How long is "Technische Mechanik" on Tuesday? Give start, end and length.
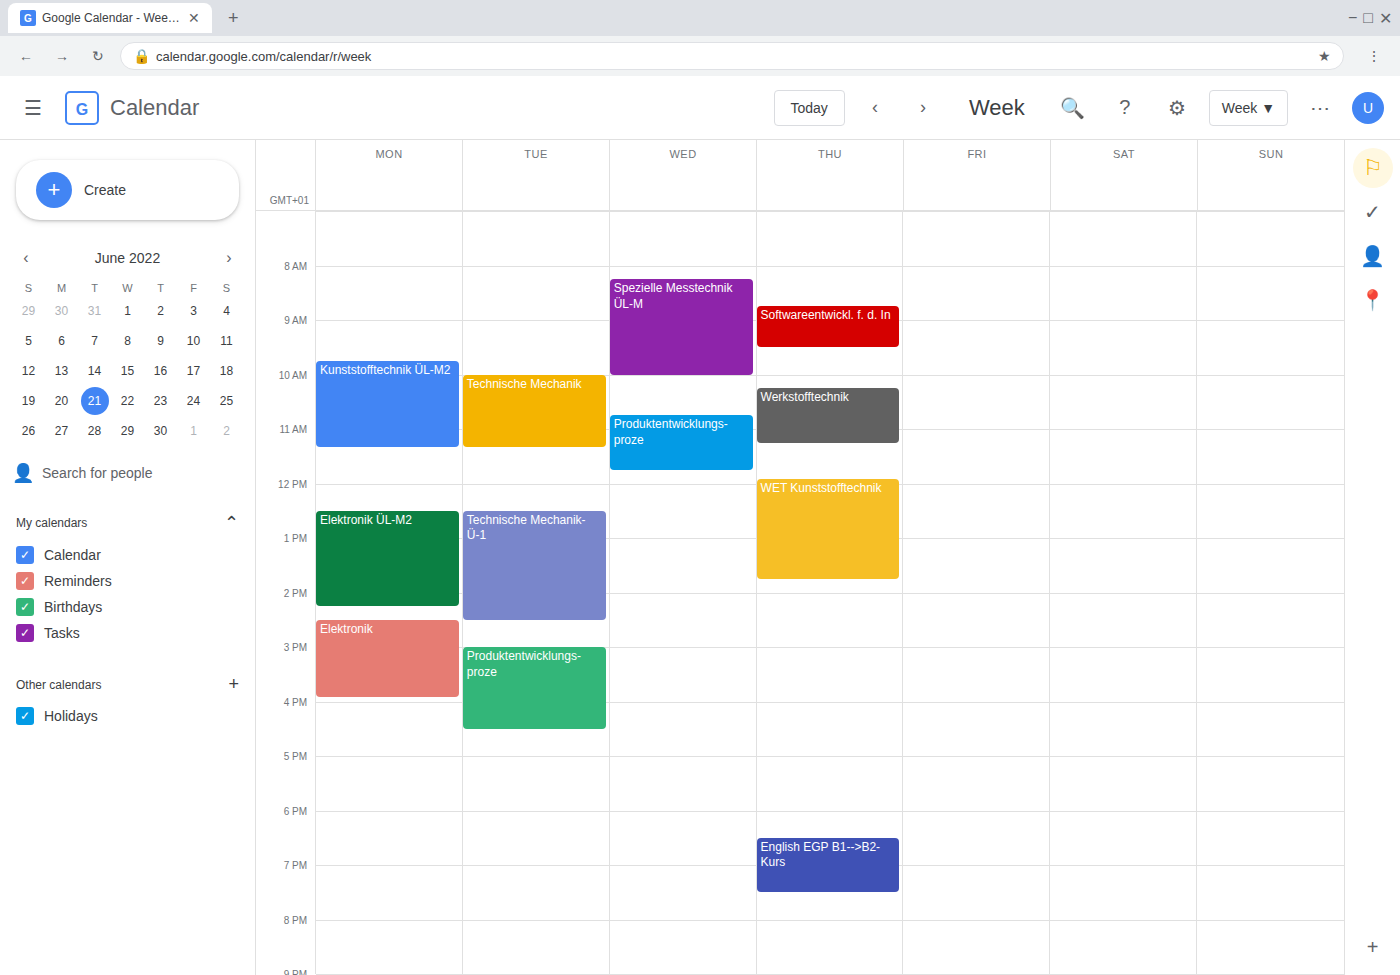
10:00 AM to 11:20 AM, 1 hour 20 minutes